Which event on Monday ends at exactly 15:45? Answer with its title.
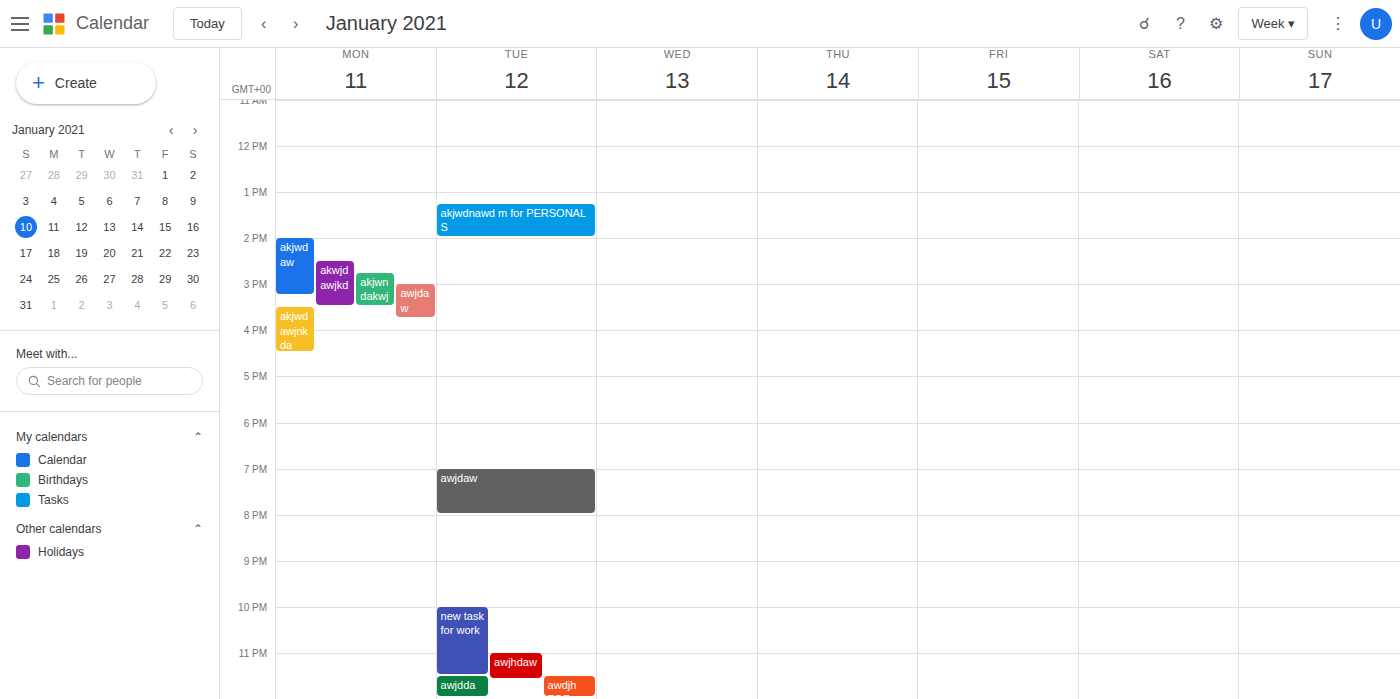
"awjdaw"